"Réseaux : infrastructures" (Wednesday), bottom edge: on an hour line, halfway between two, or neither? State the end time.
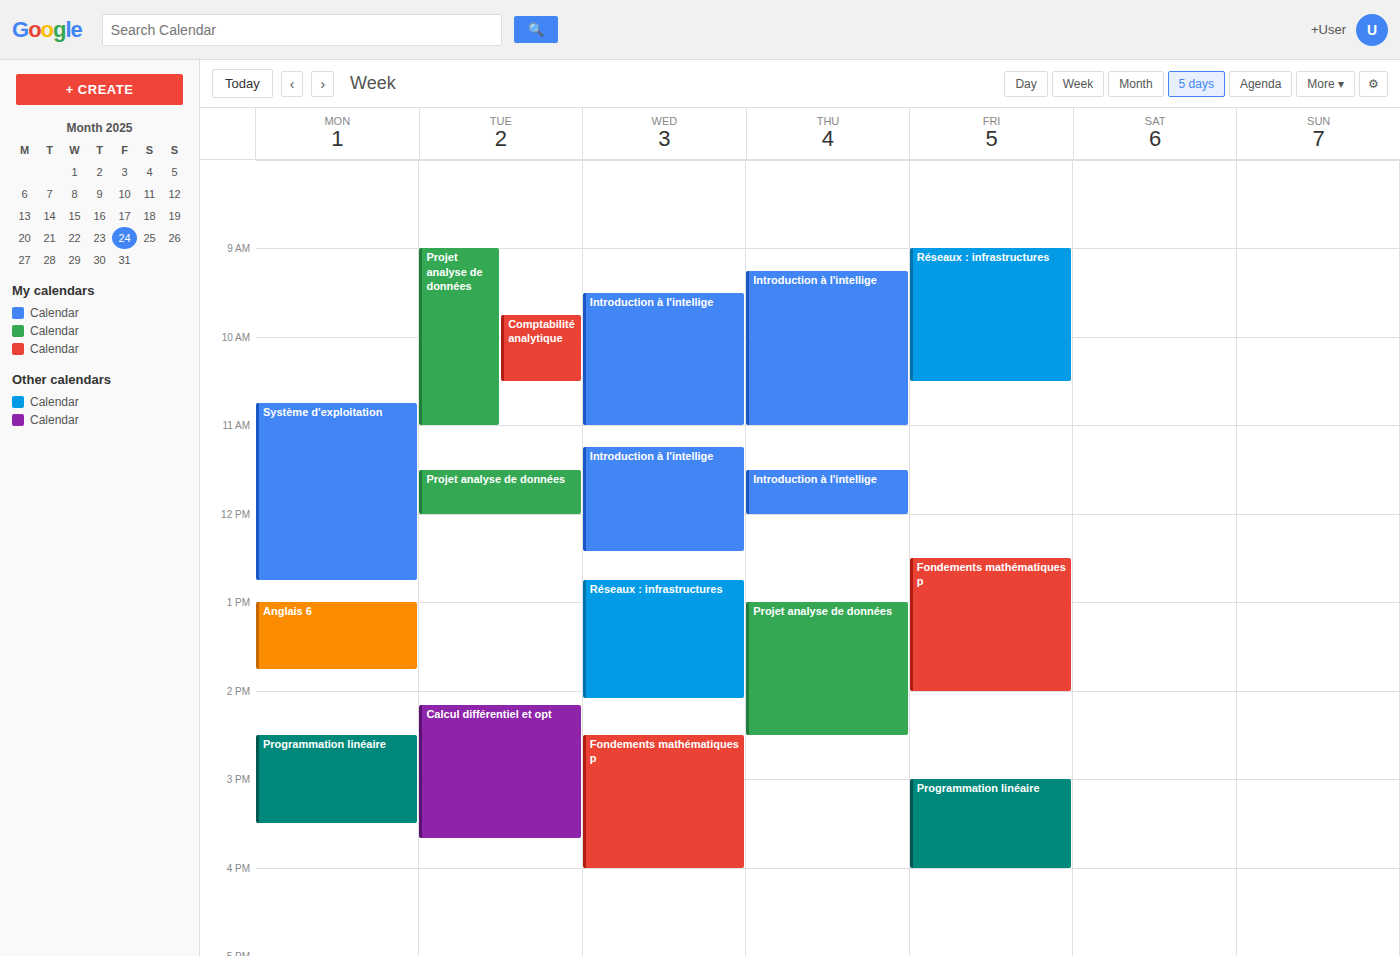
2:05 PM -- neither: 5 minutes below the 2 PM line and 55 minutes above the 3 PM line.